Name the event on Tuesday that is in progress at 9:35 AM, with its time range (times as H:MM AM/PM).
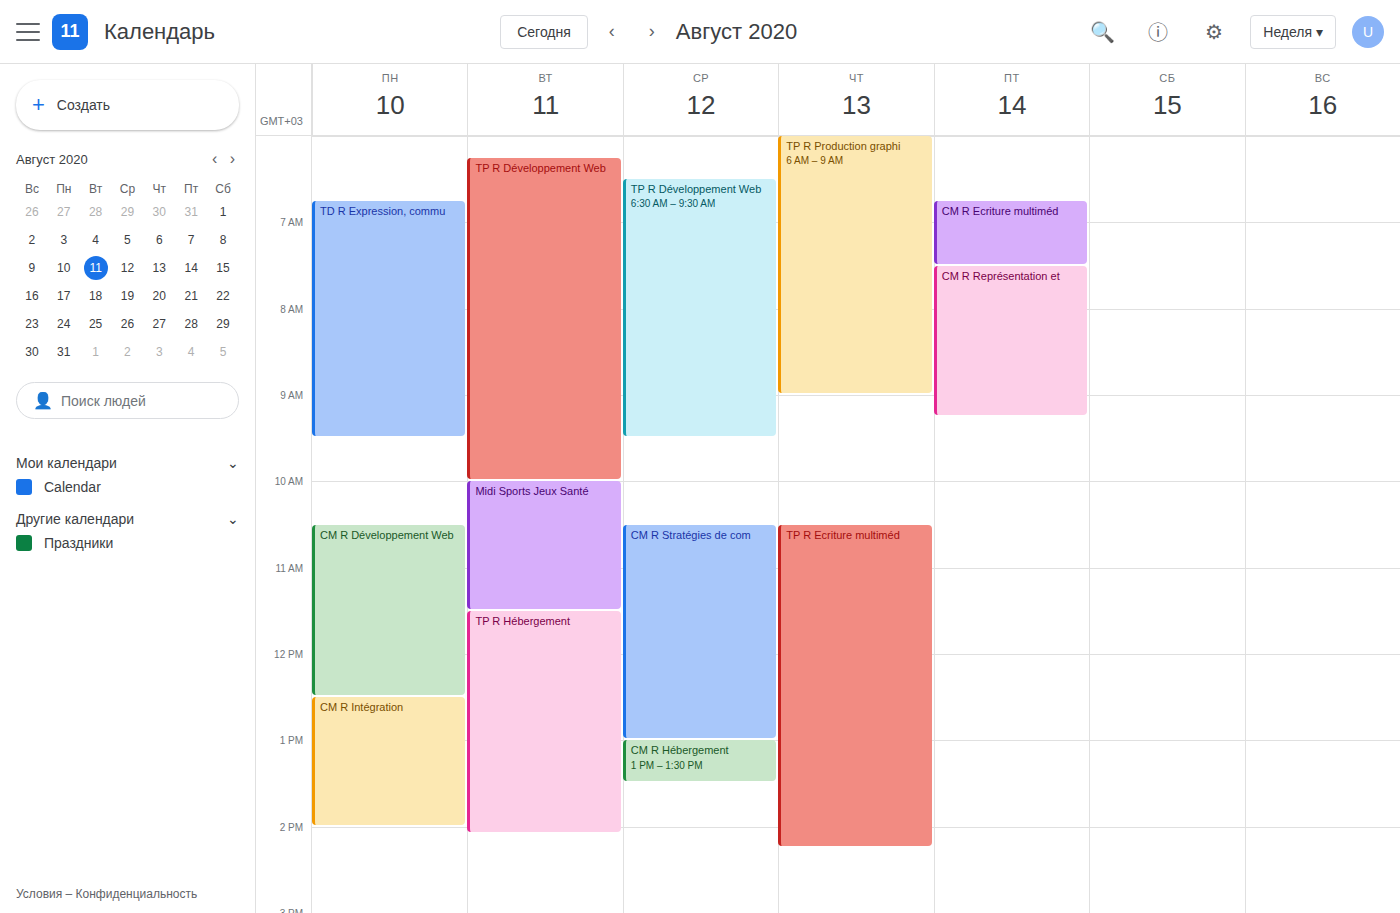
"TP R Développement Web", 6:15 AM to 10:00 AM